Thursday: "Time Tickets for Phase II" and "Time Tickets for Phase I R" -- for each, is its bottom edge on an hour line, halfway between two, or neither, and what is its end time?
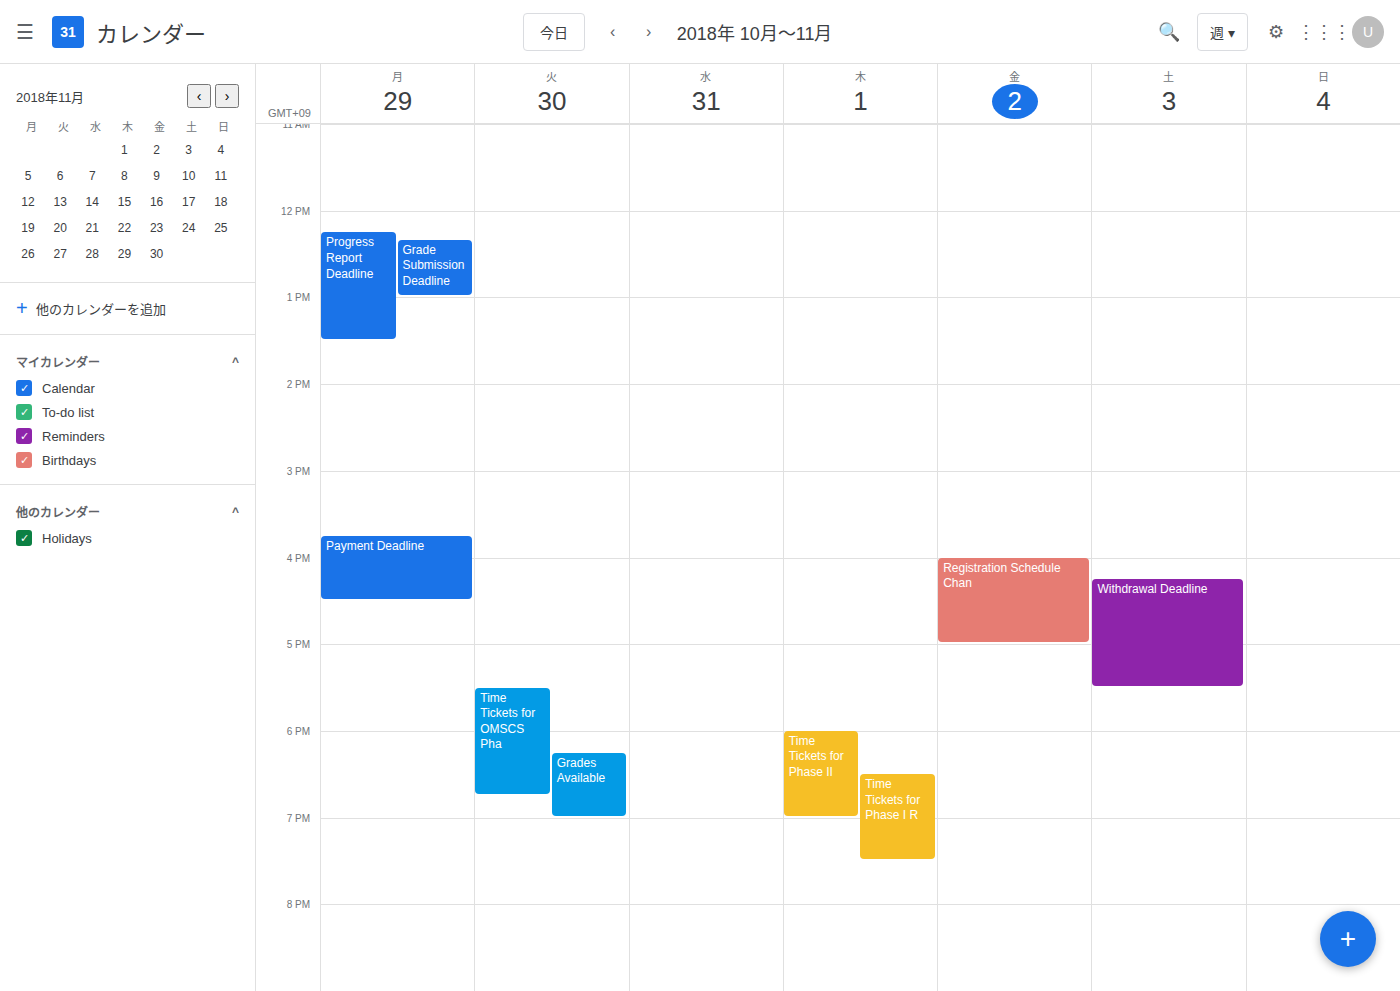
"Time Tickets for Phase II": 7:00 PM, exactly on the 7 PM line. "Time Tickets for Phase I R": 7:30 PM, halfway between the 7 PM and 8 PM lines.